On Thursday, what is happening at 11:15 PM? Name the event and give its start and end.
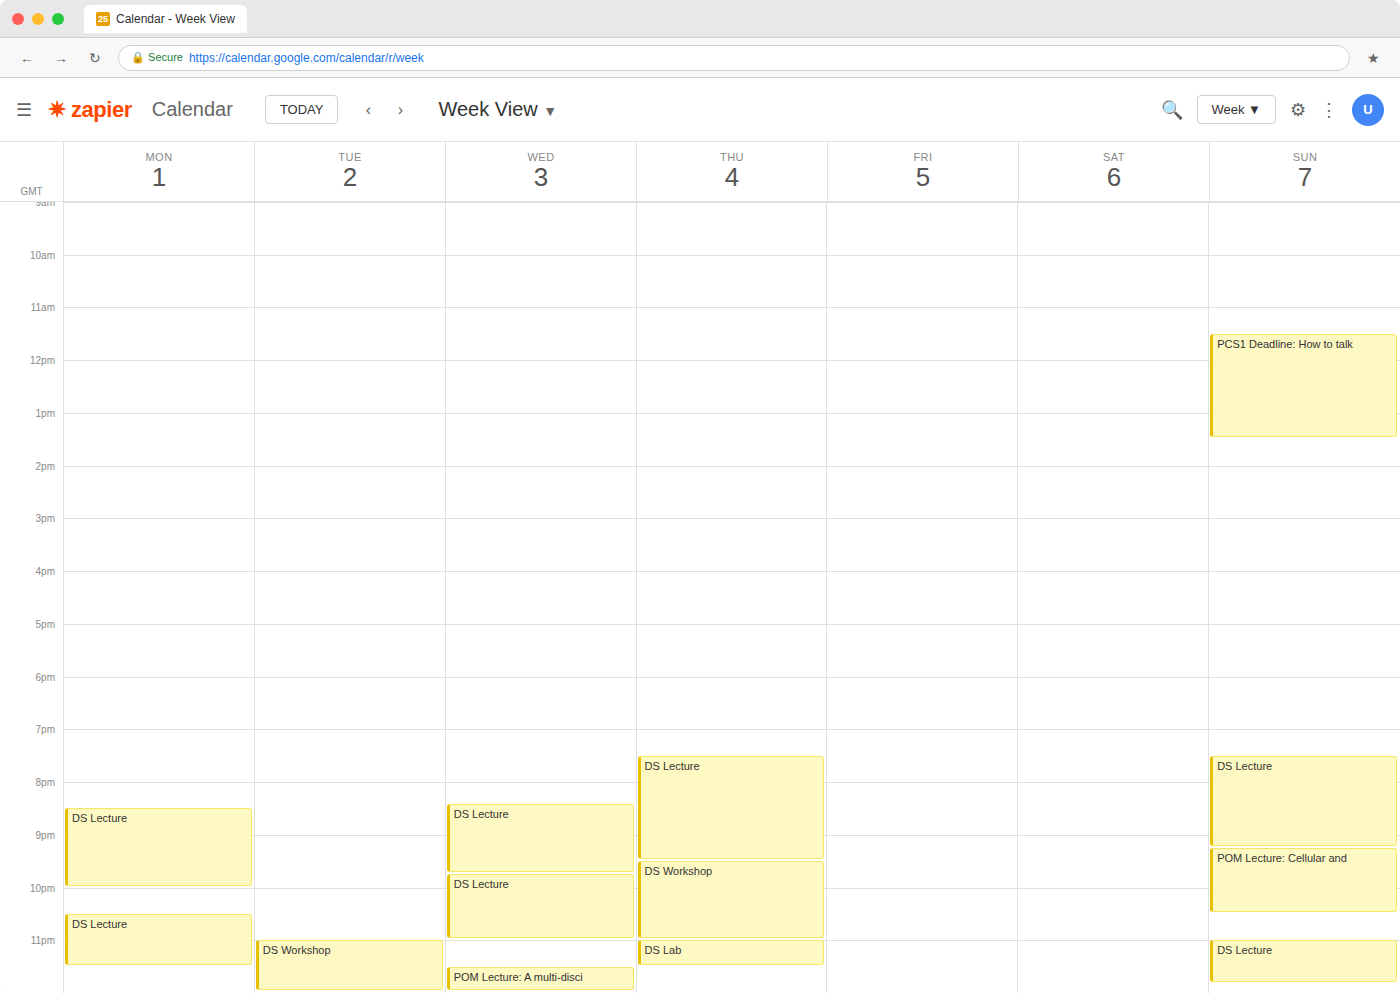
"DS Lab", 11:00 PM to 11:30 PM